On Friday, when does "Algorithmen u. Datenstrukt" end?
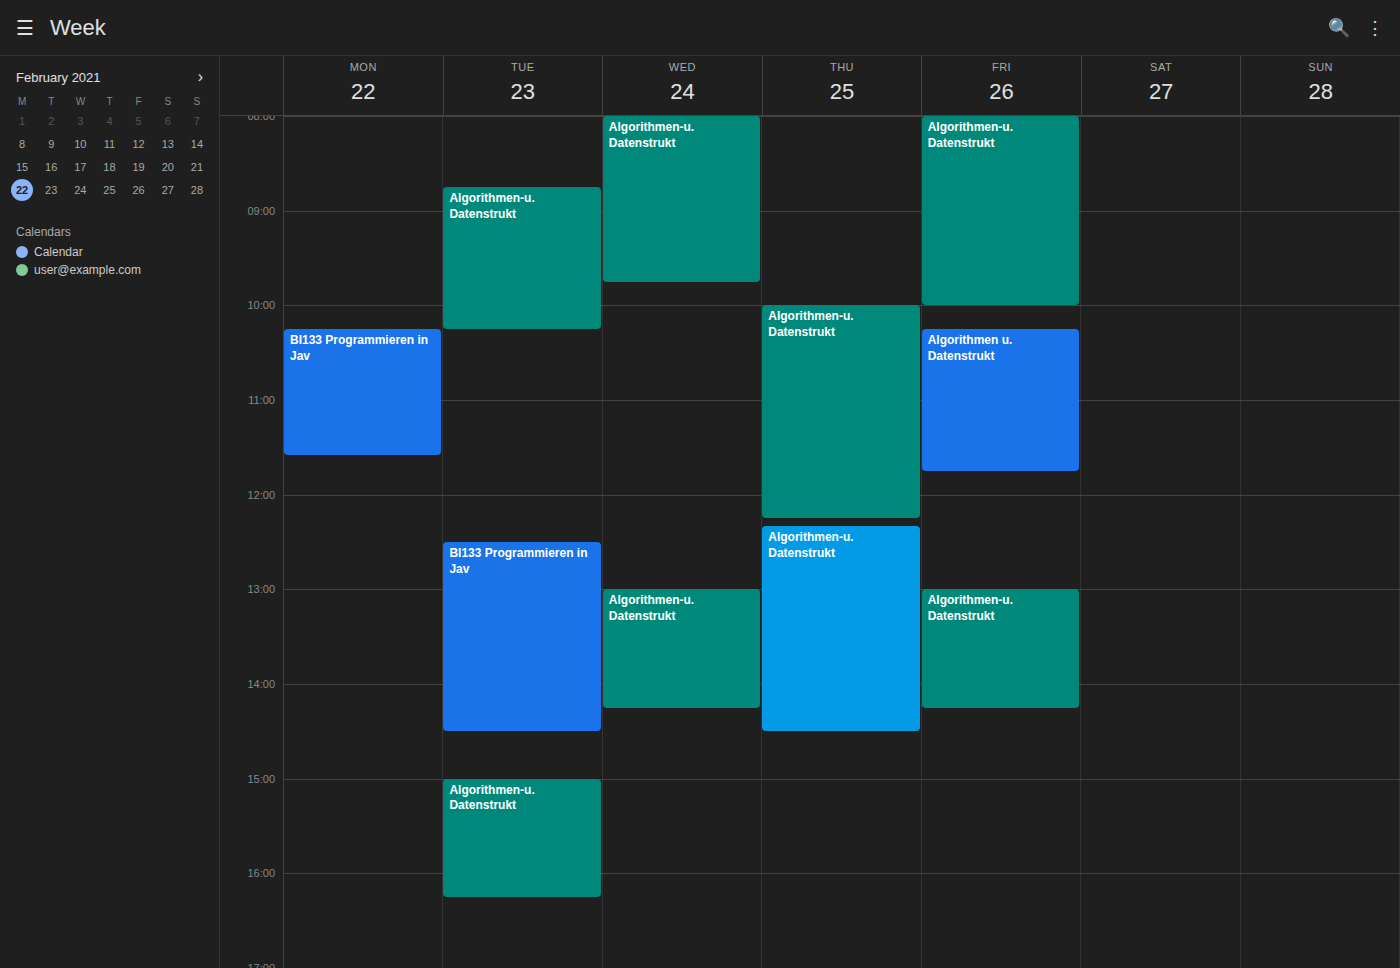
11:45 AM